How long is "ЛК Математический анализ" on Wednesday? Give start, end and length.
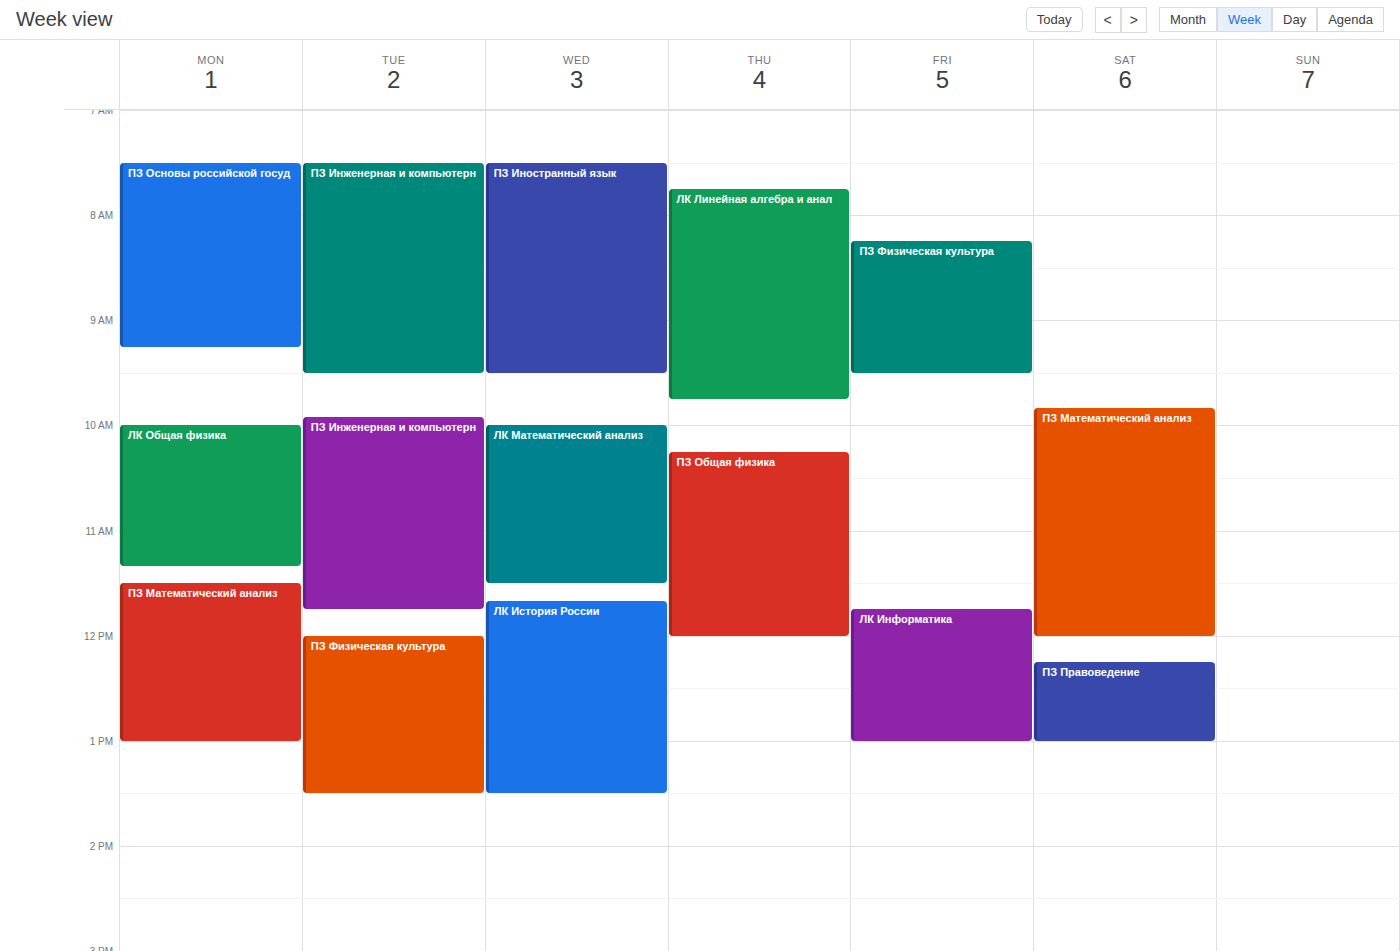
10:00 AM to 11:30 AM, 1 hour 30 minutes